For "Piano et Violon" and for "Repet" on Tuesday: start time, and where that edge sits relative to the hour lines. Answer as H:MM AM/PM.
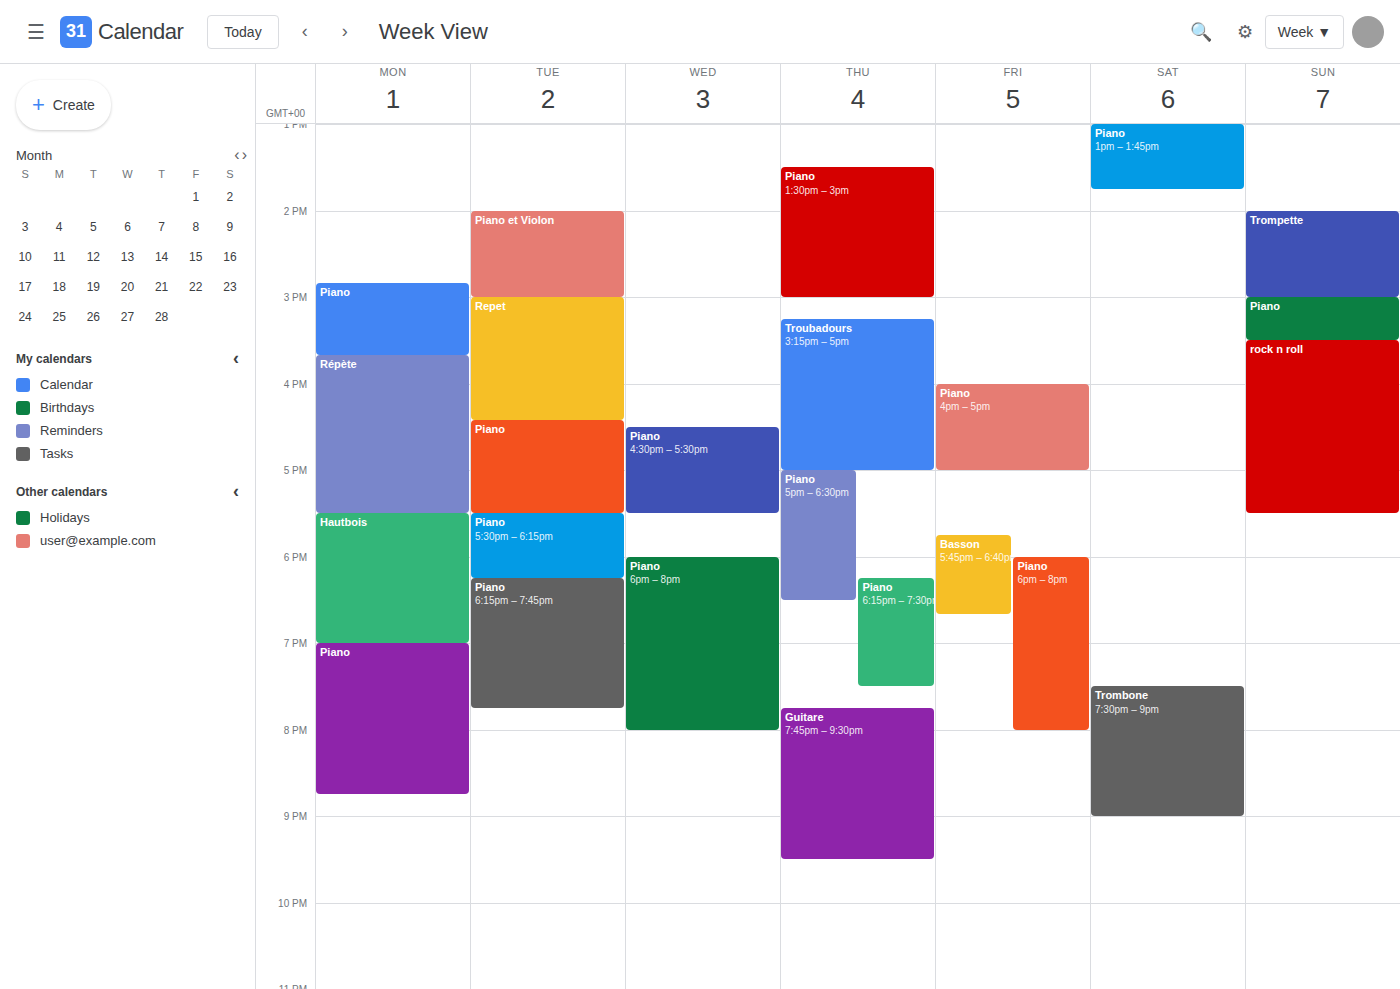
"Piano et Violon": 2:00 PM, exactly on the 2 PM line. "Repet": 3:00 PM, exactly on the 3 PM line.